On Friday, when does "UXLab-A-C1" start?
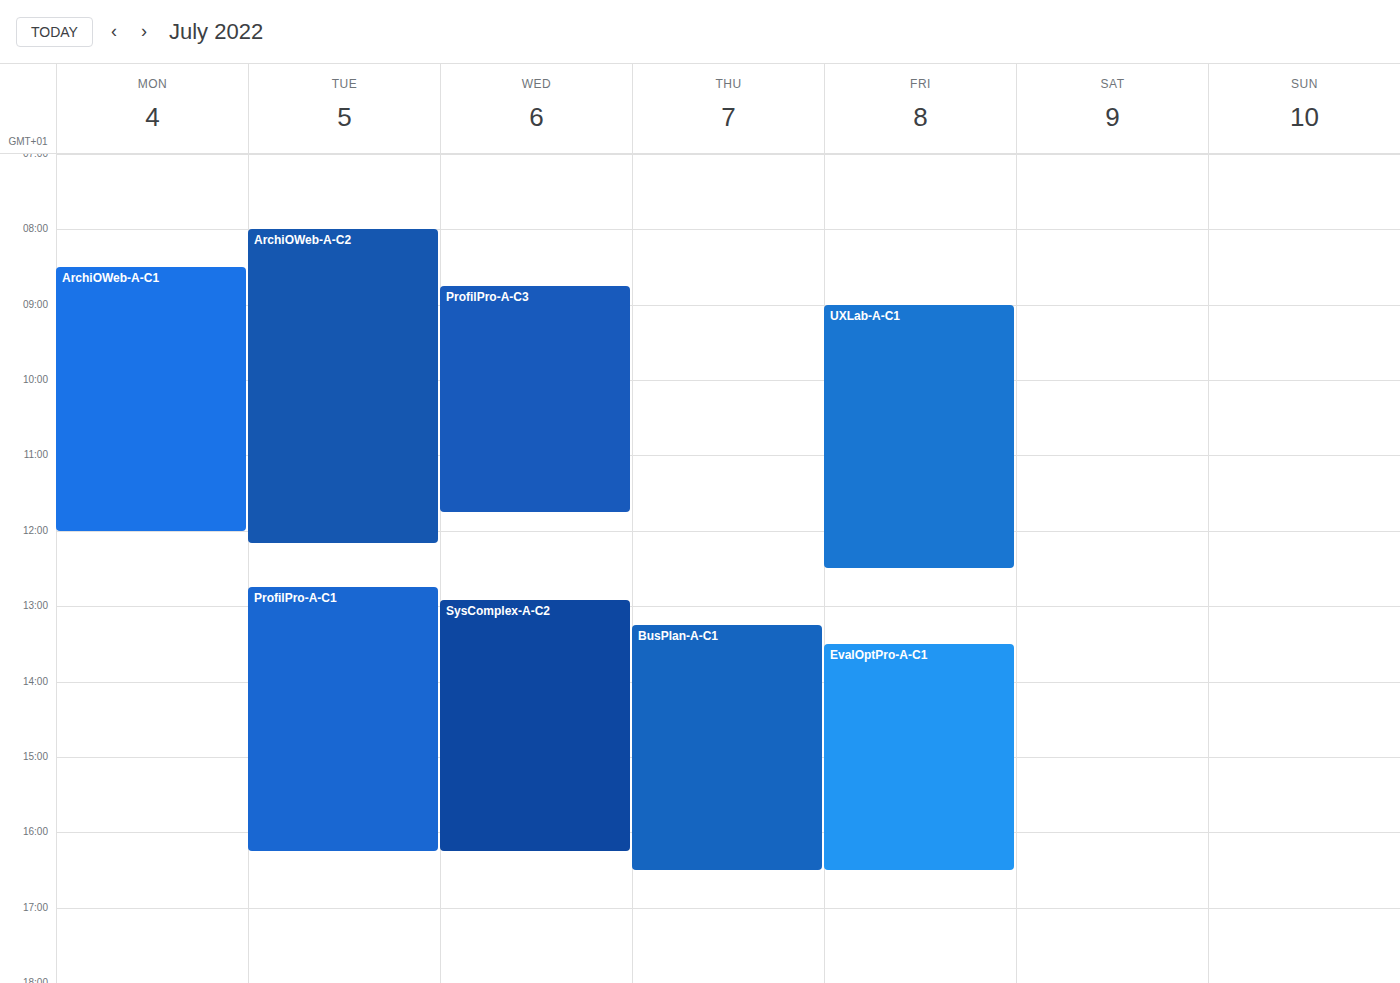
9:00 AM